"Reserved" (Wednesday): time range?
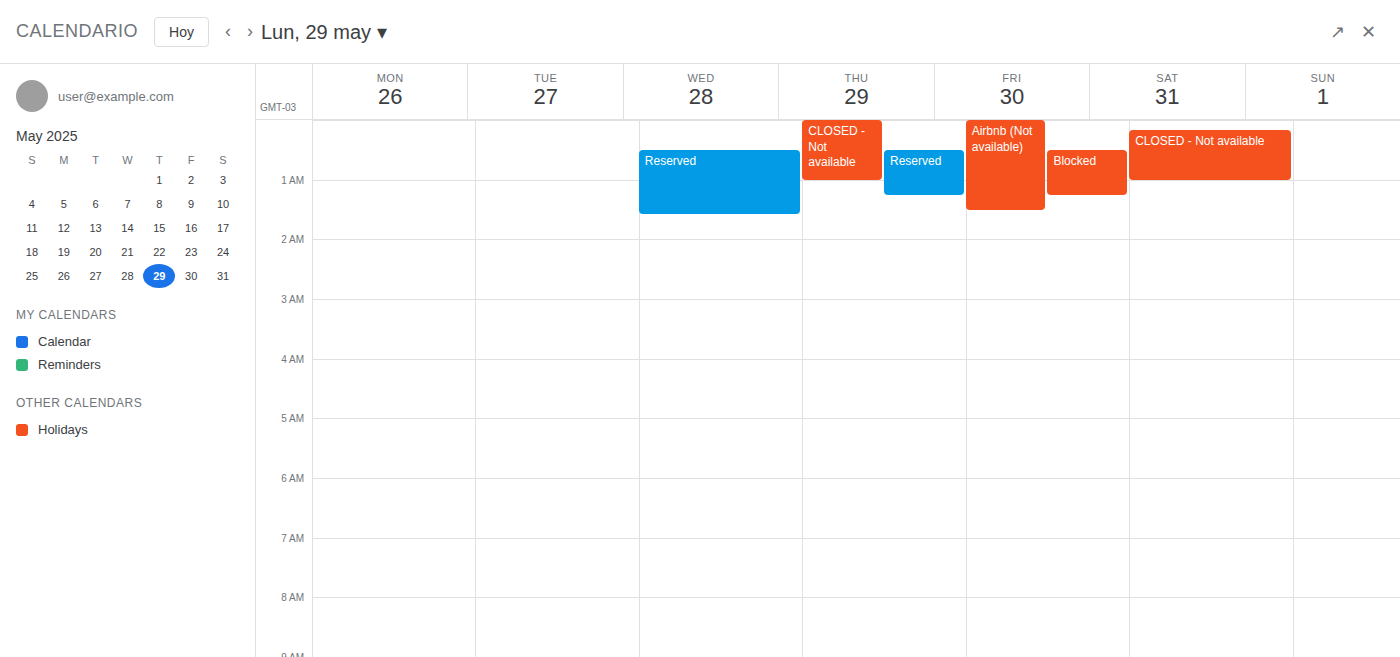
12:30 AM to 1:35 AM